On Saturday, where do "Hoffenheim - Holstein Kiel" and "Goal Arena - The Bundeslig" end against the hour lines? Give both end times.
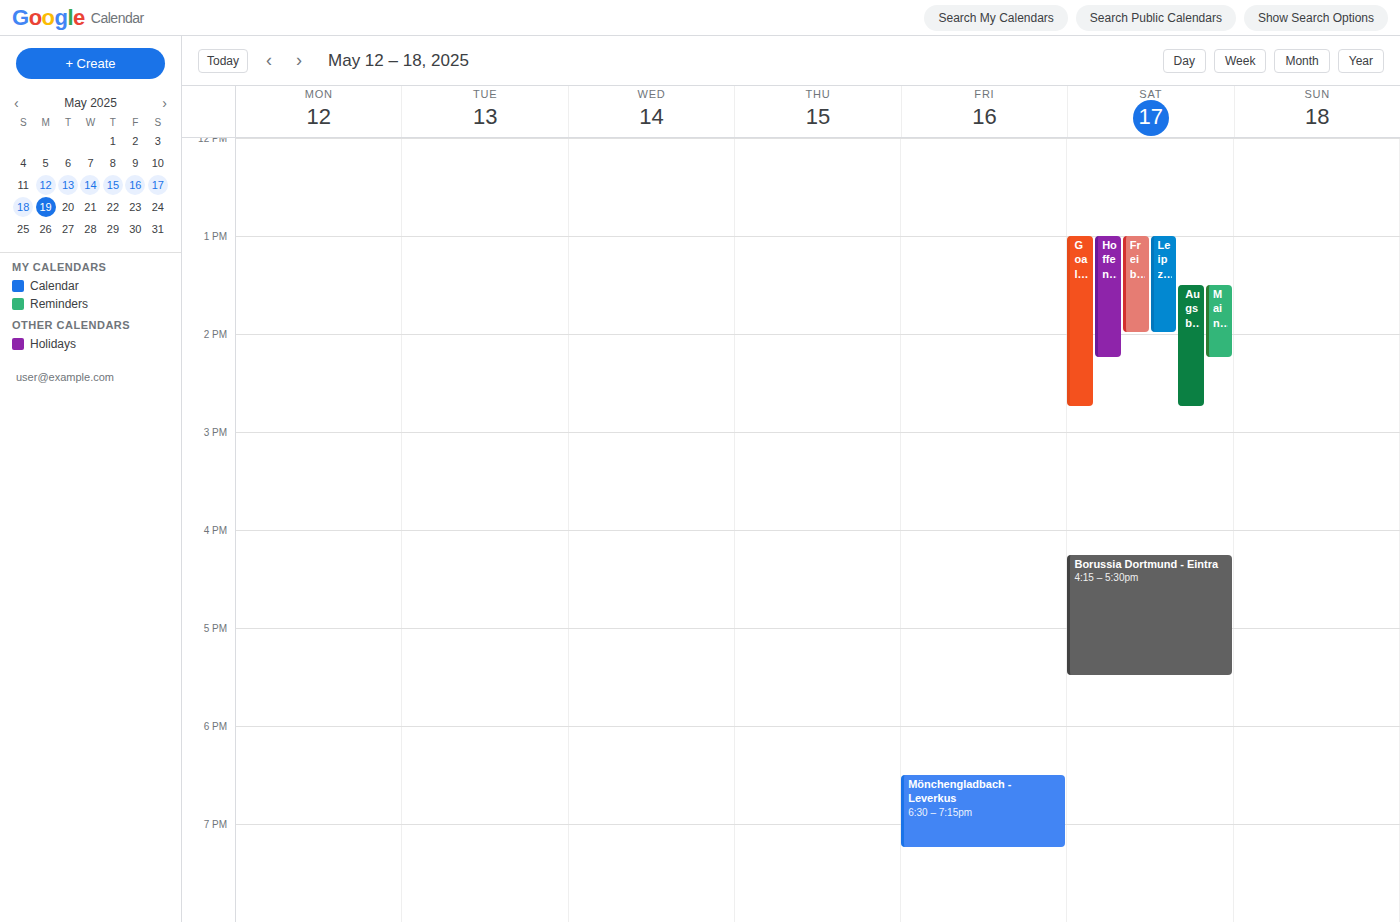
"Hoffenheim - Holstein Kiel": 2:15 PM, neither: a quarter of the way from the 2 PM line to the 3 PM line. "Goal Arena - The Bundeslig": 2:45 PM, neither: three quarters of the way from the 2 PM line to the 3 PM line.